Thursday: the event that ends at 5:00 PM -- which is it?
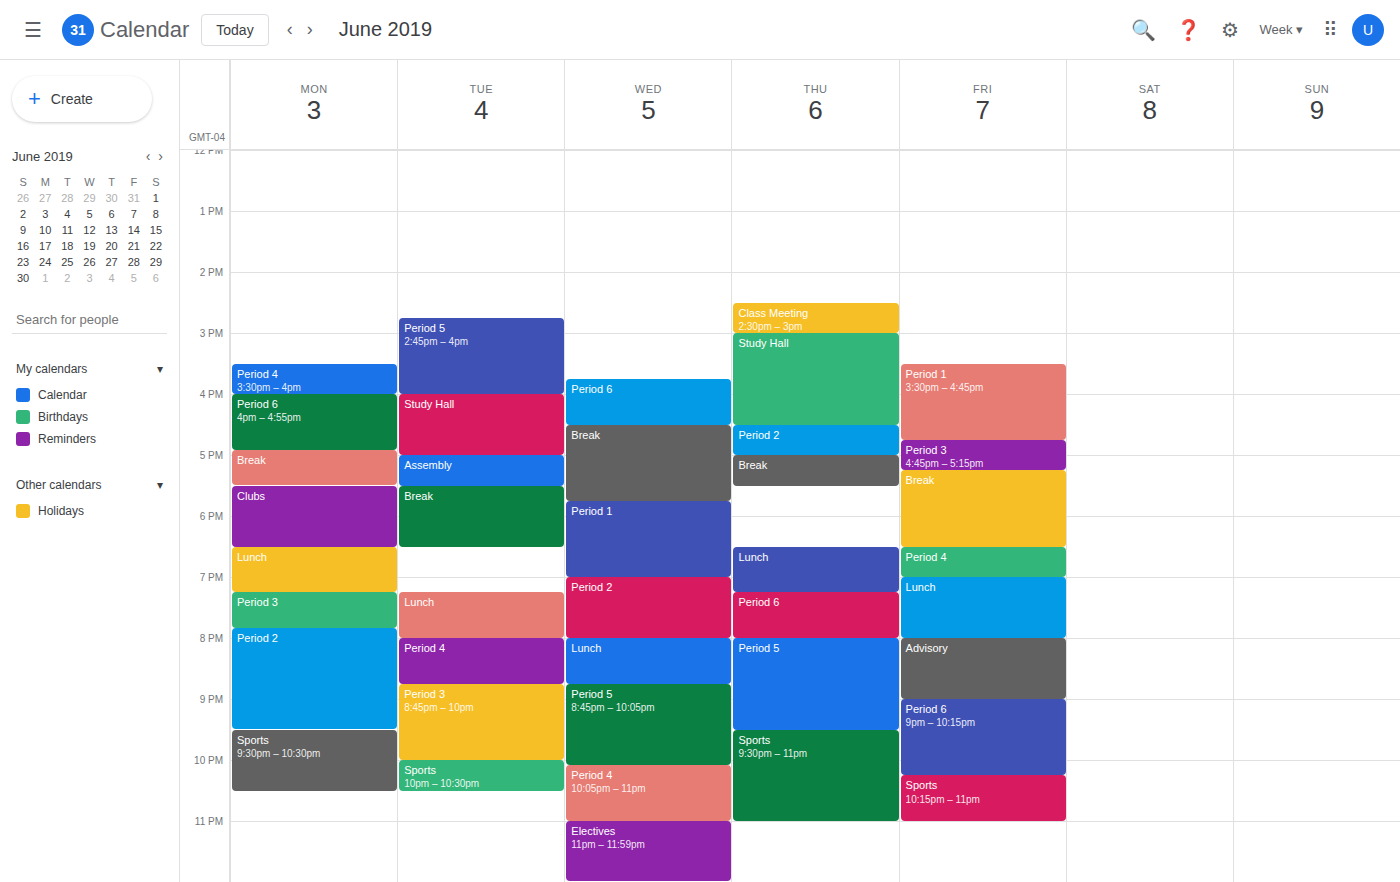
"Period 2"